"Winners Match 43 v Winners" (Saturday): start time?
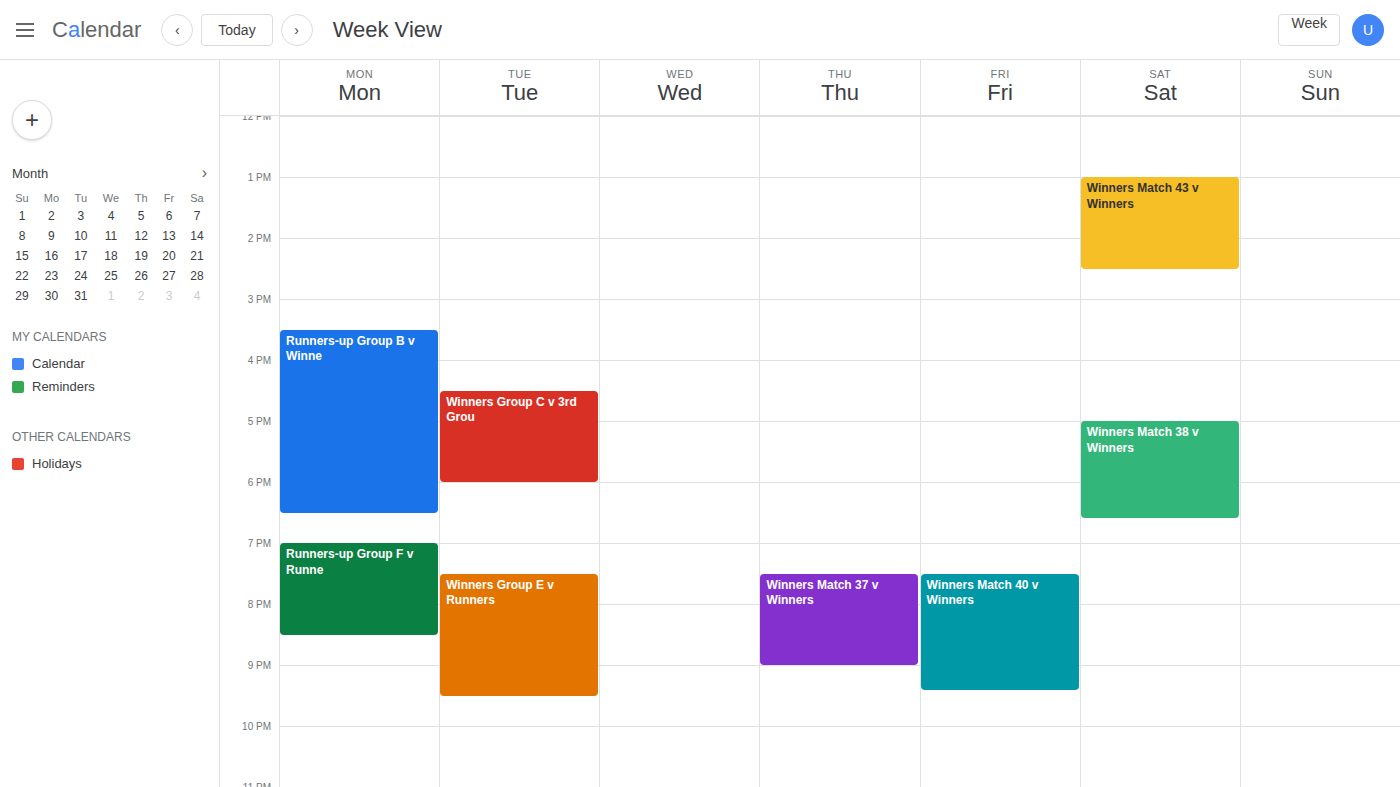
1:00 PM